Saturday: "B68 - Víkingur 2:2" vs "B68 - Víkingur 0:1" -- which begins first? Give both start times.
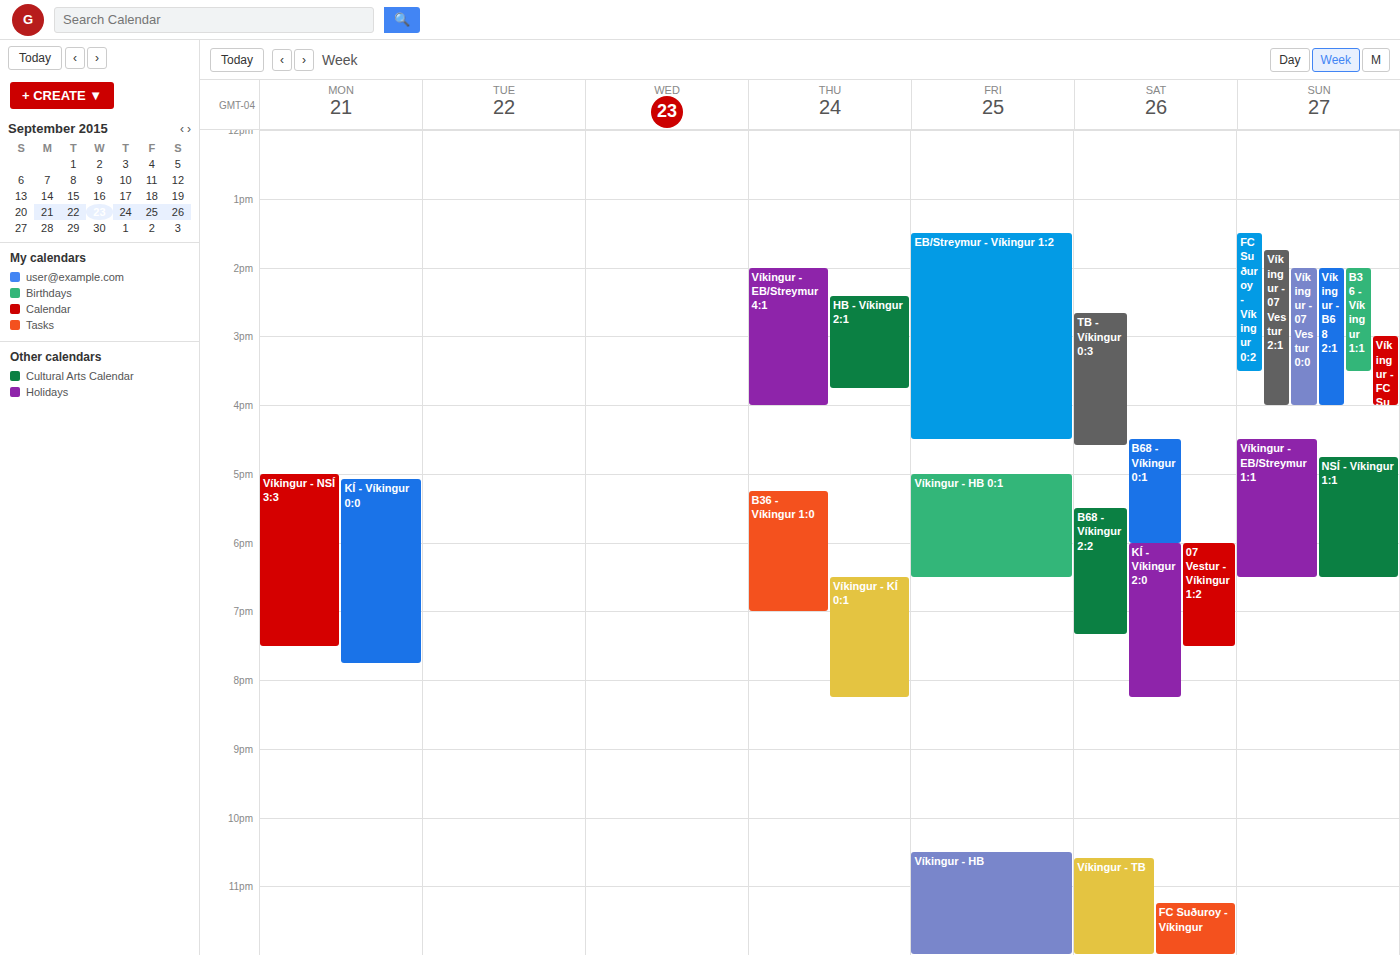
"B68 - Víkingur 0:1" 16:30; "B68 - Víkingur 2:2" 17:30.